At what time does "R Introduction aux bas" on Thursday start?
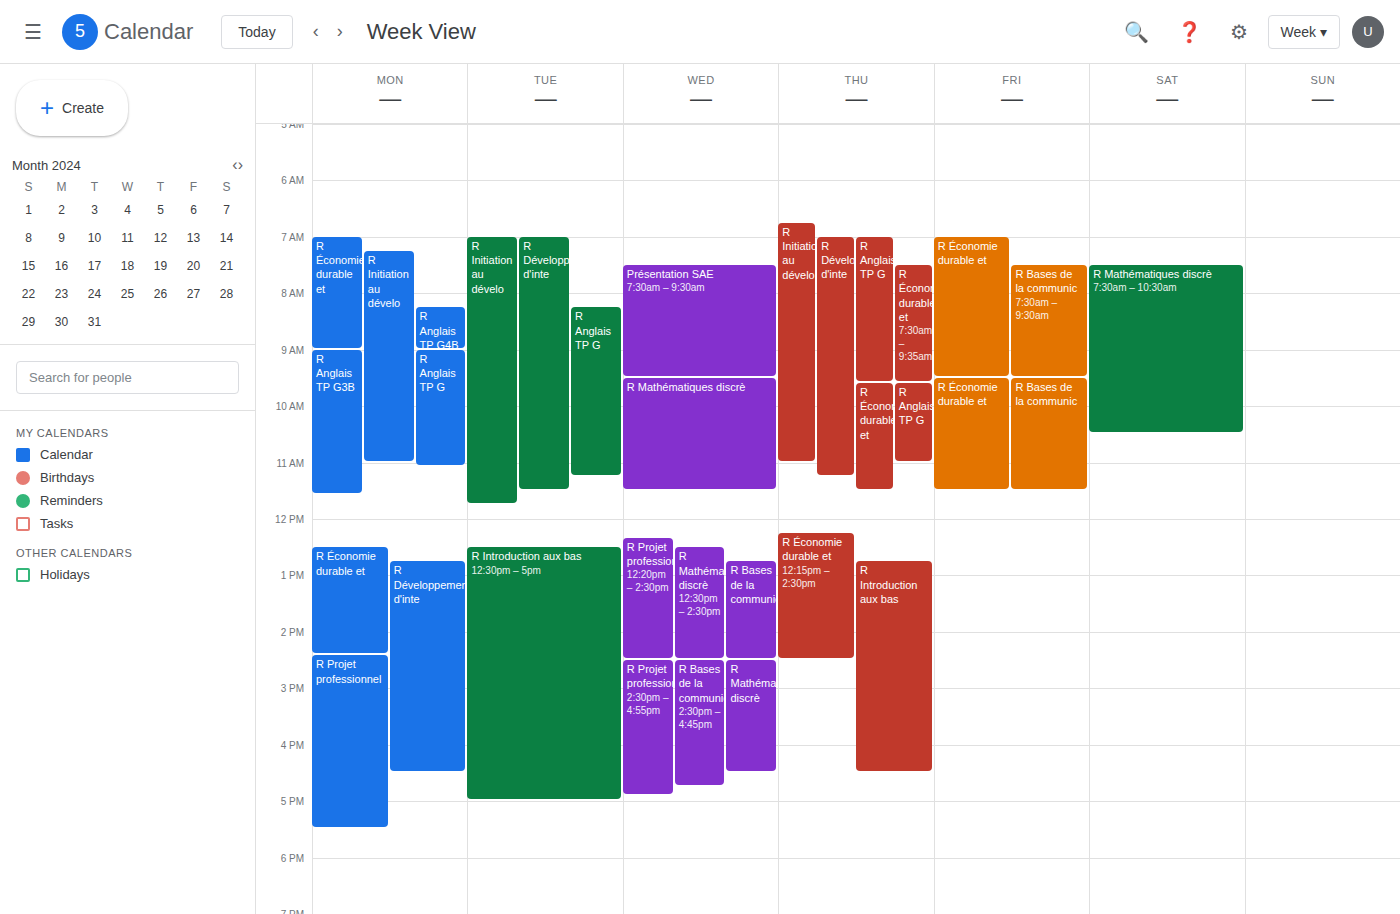
12:45 PM